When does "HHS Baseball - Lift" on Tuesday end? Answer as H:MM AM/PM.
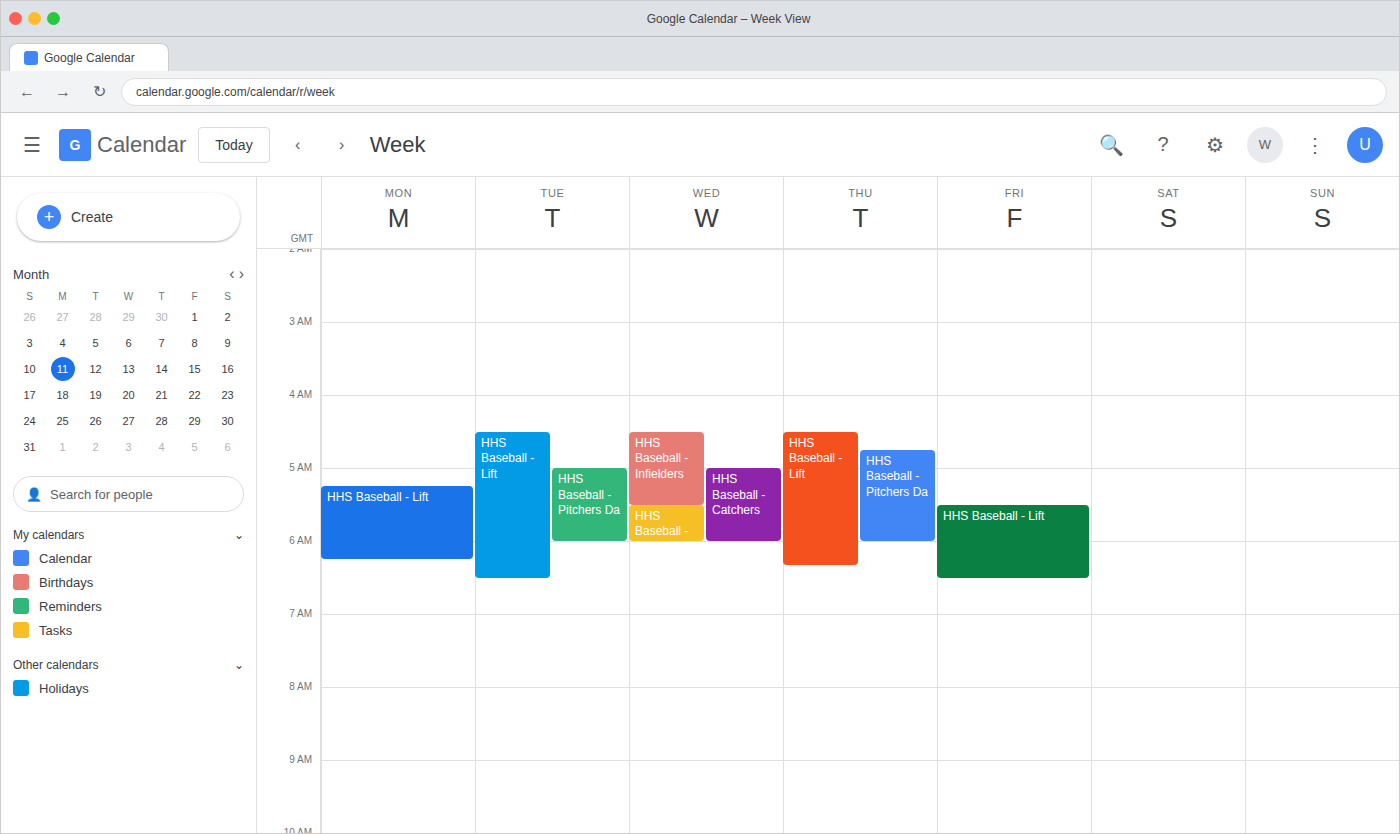
6:30 AM